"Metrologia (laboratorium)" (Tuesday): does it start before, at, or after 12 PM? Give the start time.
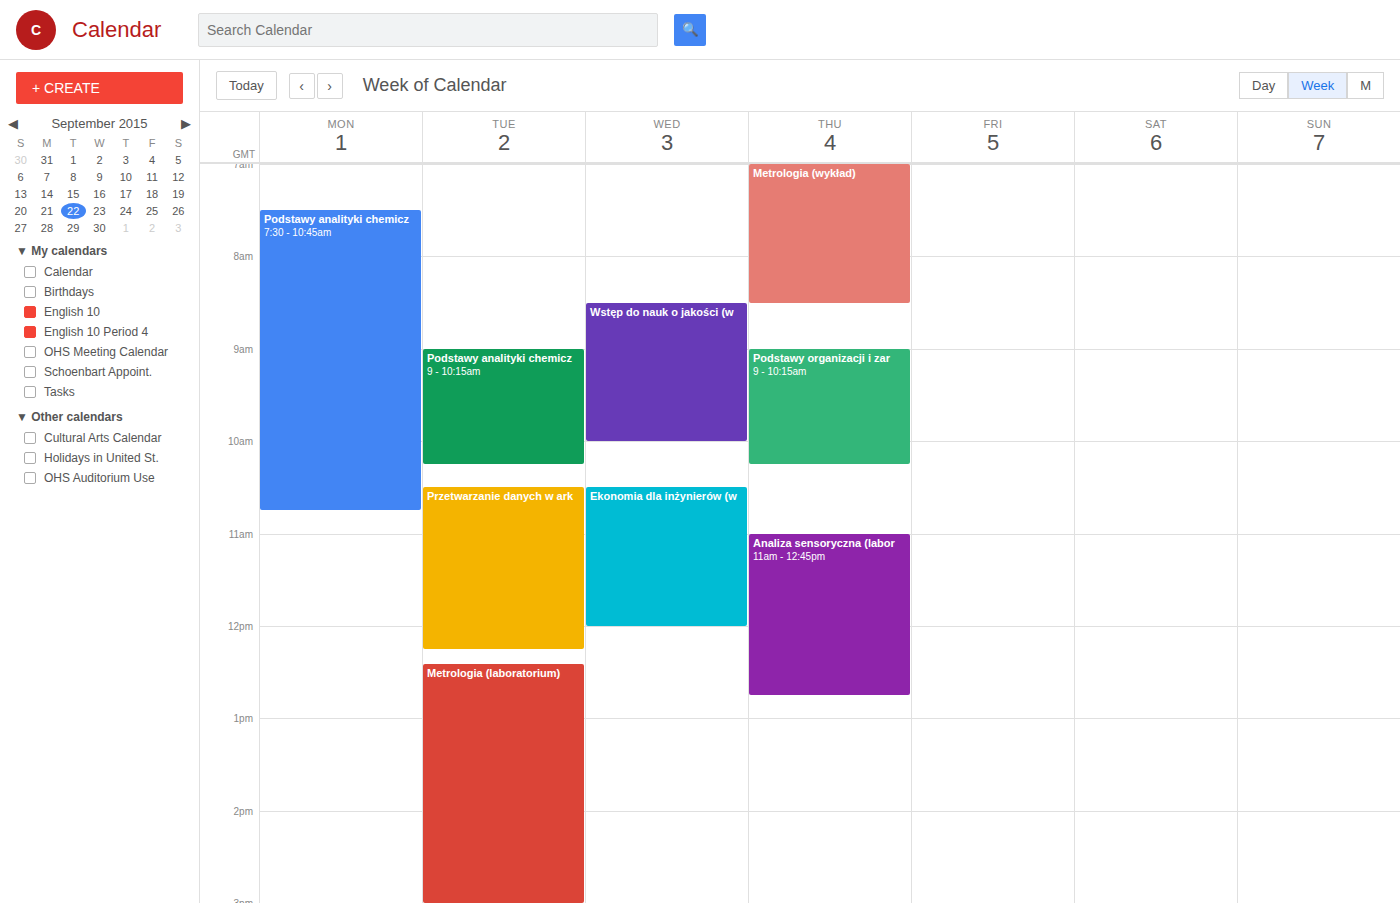
12:25 PM -- after 12 PM, 25 minutes below the 12 PM line.